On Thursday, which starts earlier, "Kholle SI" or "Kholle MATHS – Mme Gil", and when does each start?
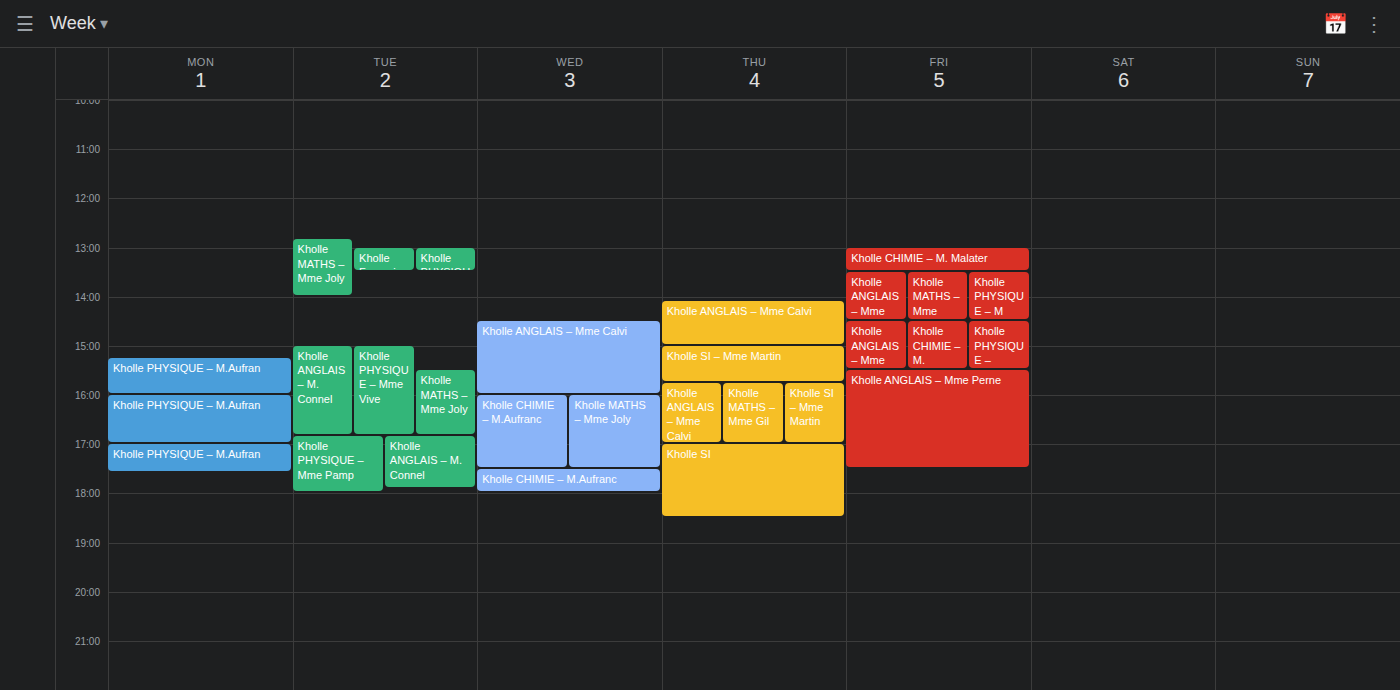
"Kholle MATHS – Mme Gil" 3:45 PM; "Kholle SI" 5:00 PM.